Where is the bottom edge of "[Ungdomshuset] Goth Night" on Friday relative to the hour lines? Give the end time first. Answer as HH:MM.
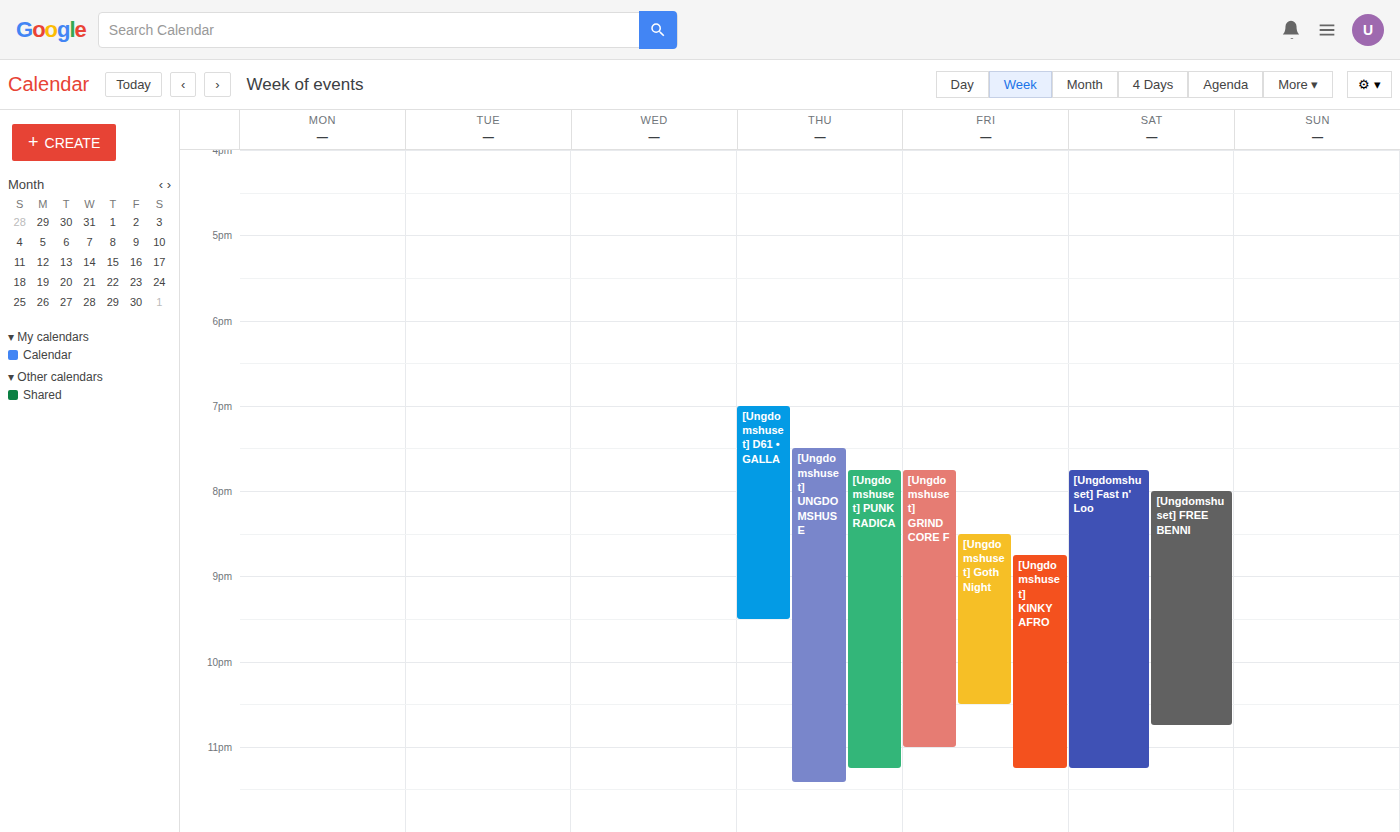
22:30 -- halfway between the 22:00 and 23:00 lines.